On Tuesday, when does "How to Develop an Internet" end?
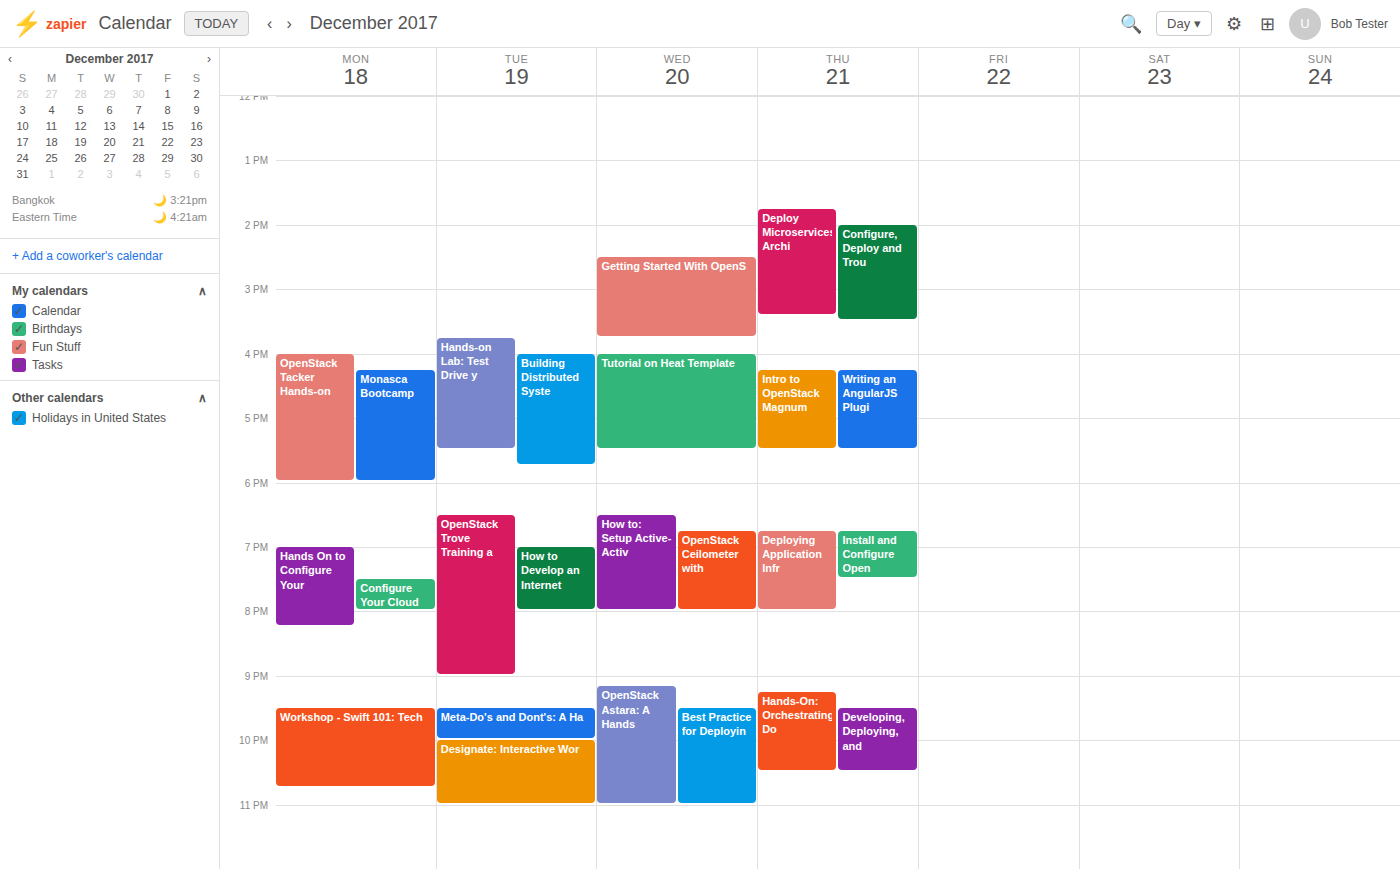
8:00 PM